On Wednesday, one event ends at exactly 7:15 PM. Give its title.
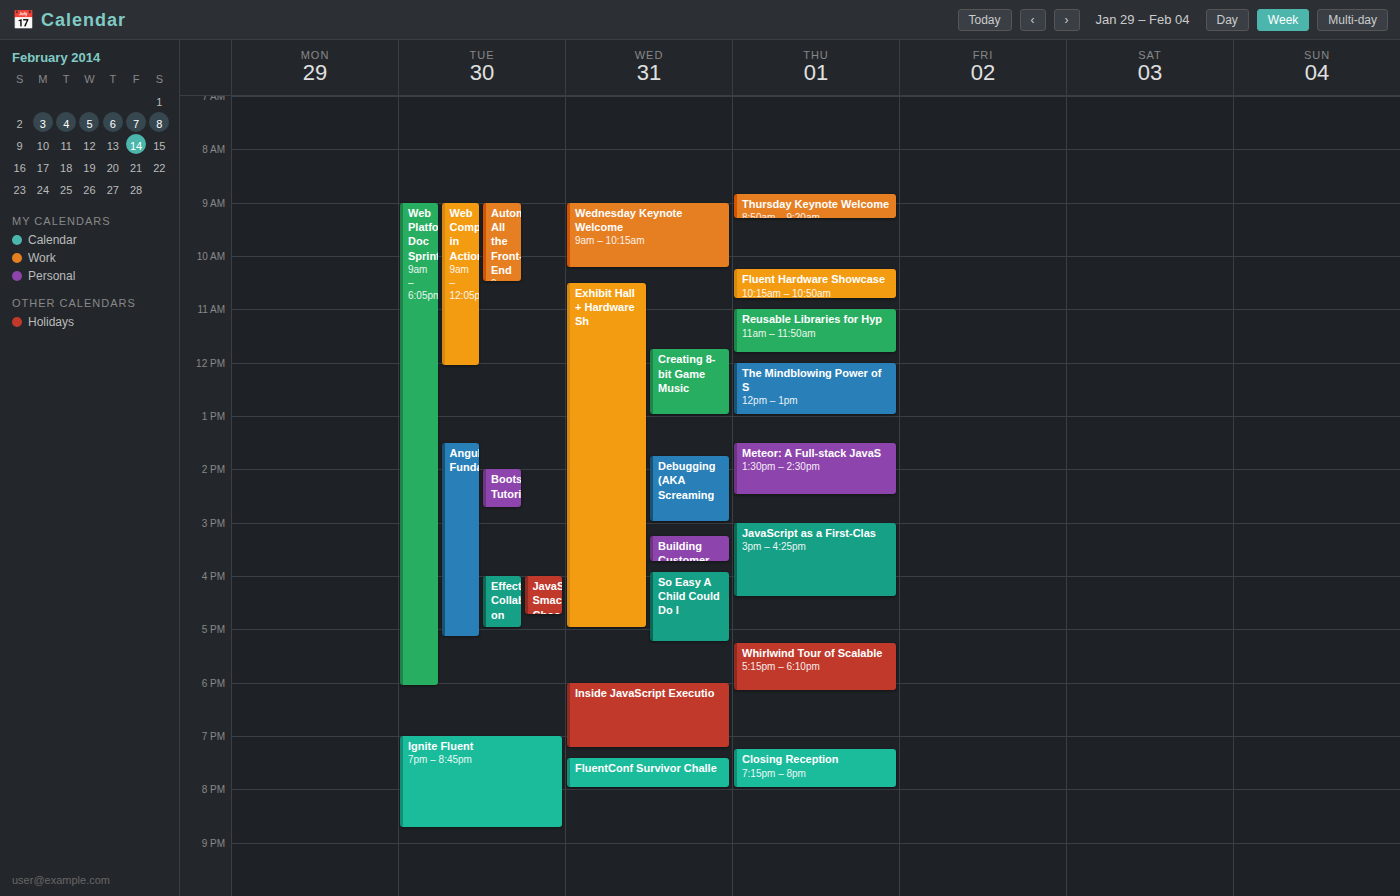
"Inside JavaScript Executio"